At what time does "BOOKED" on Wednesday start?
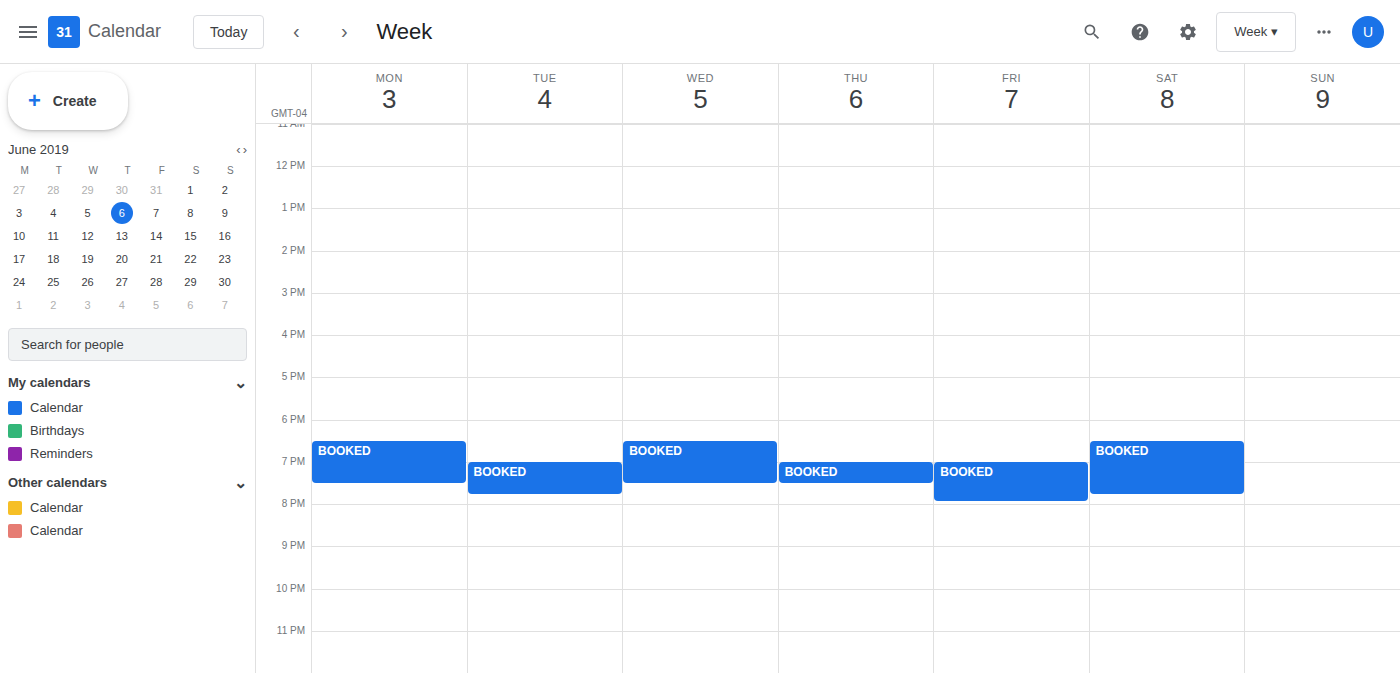
6:30 PM